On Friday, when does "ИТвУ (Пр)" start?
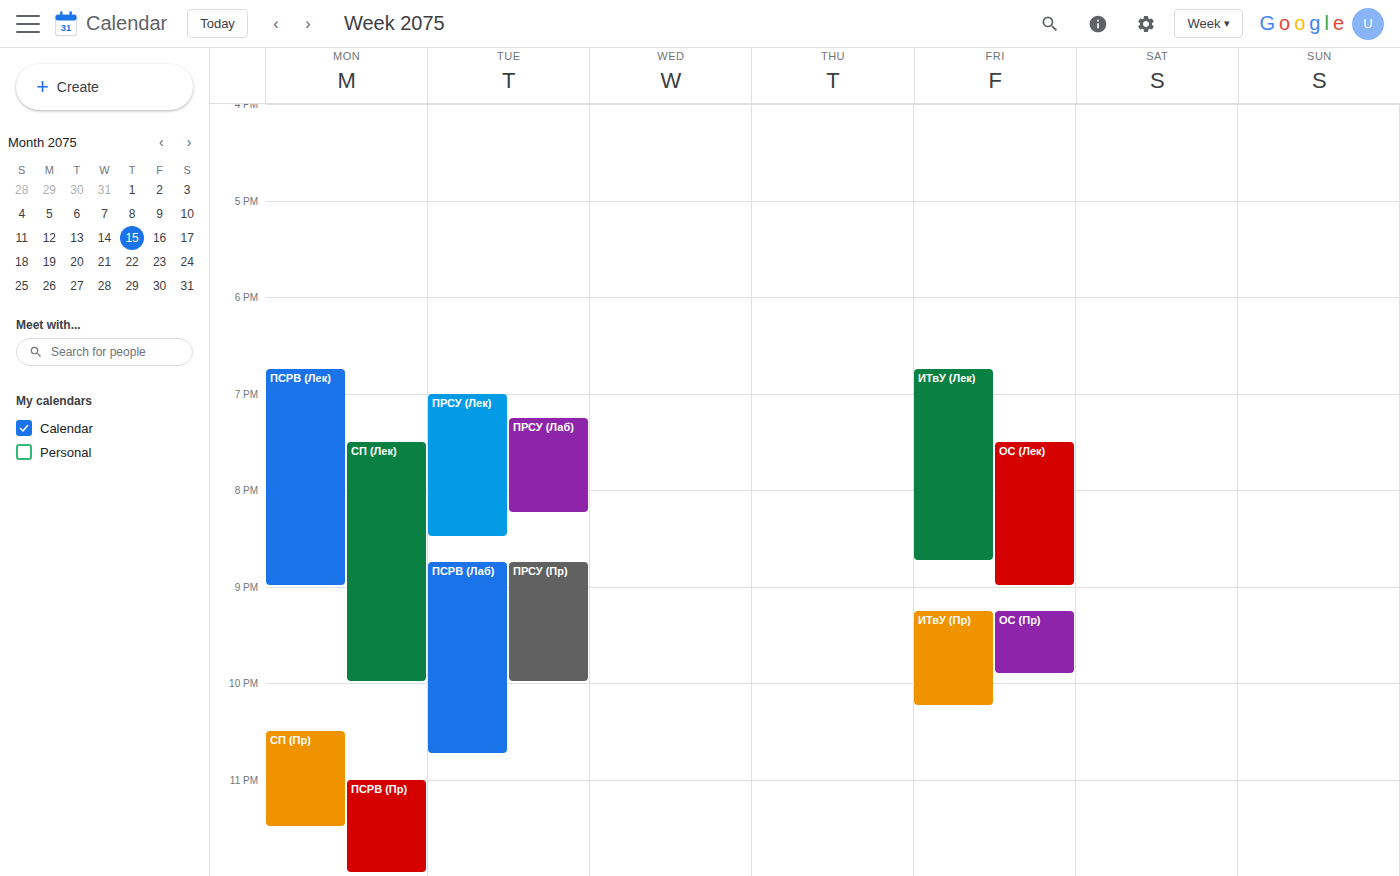
9:15 PM